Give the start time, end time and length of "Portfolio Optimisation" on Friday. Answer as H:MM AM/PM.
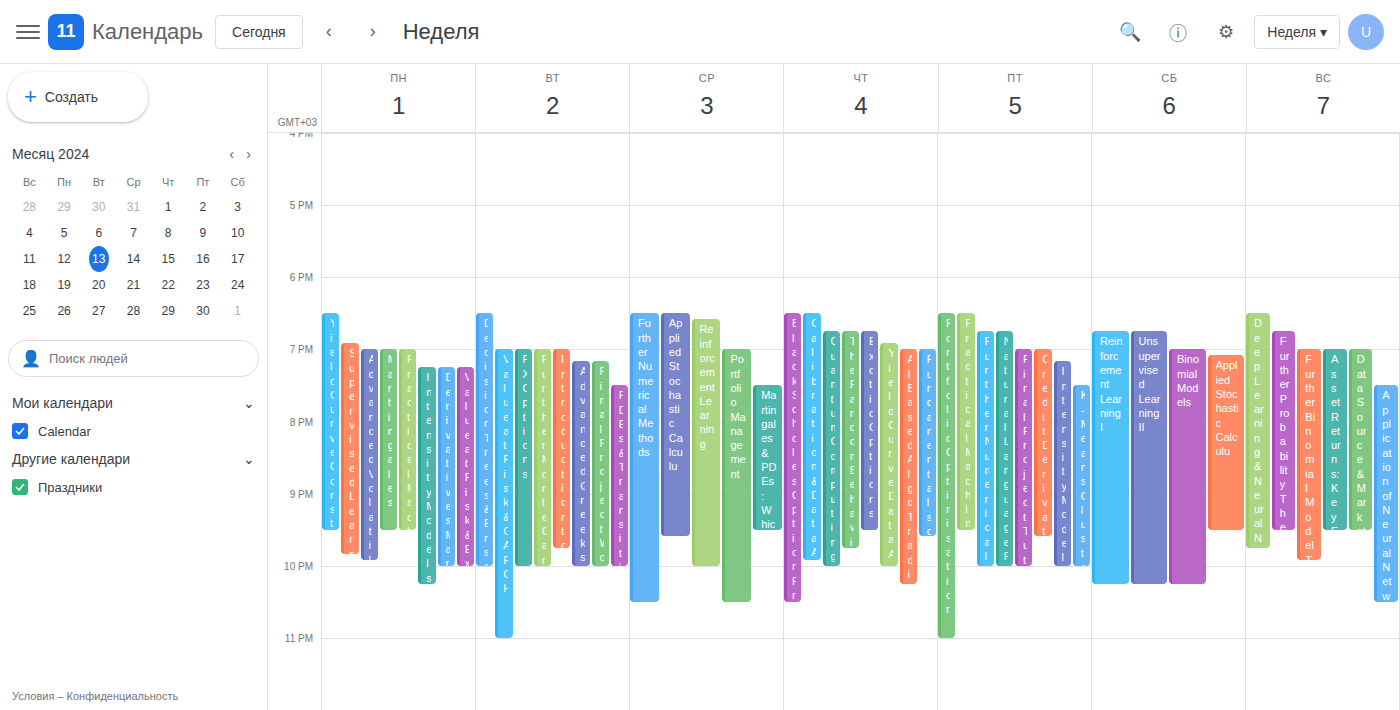
6:30 PM to 11:00 PM, 4 hours 30 minutes